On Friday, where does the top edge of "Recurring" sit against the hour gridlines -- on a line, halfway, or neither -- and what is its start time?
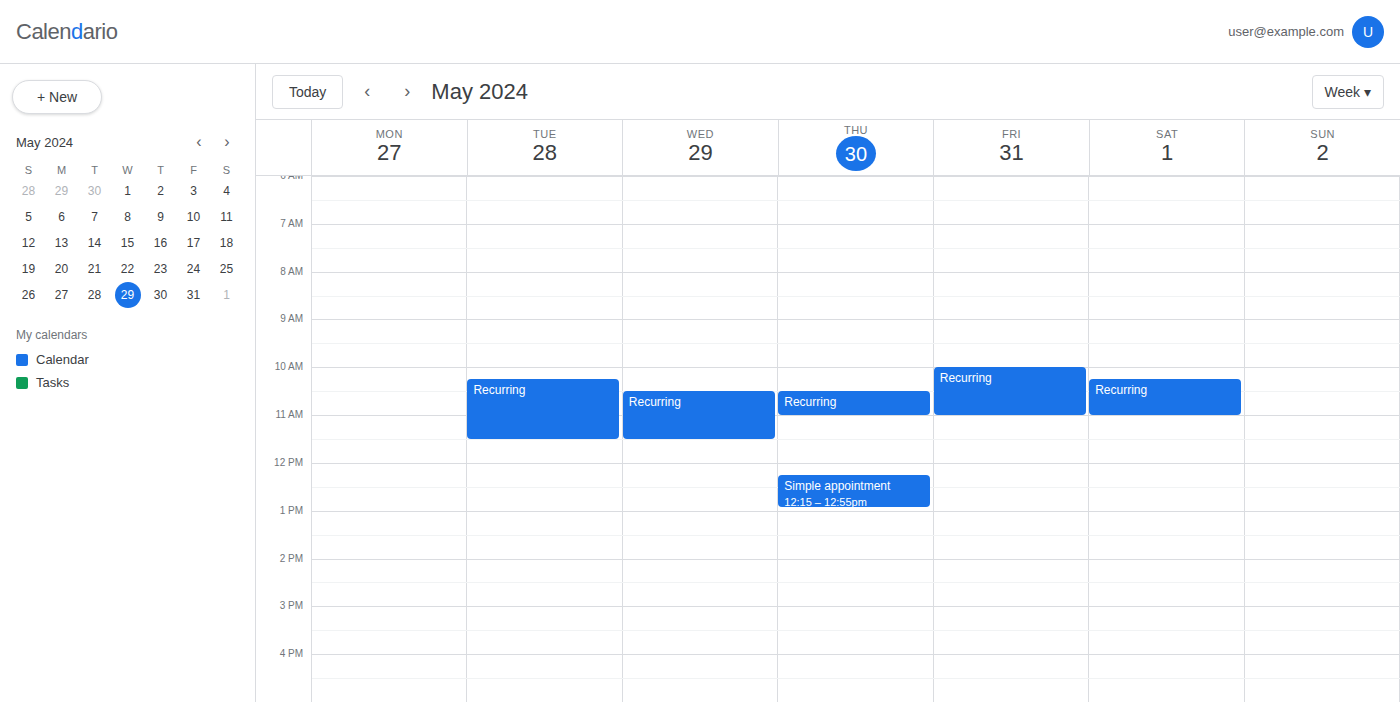
10:00 AM -- exactly on the 10 AM line.